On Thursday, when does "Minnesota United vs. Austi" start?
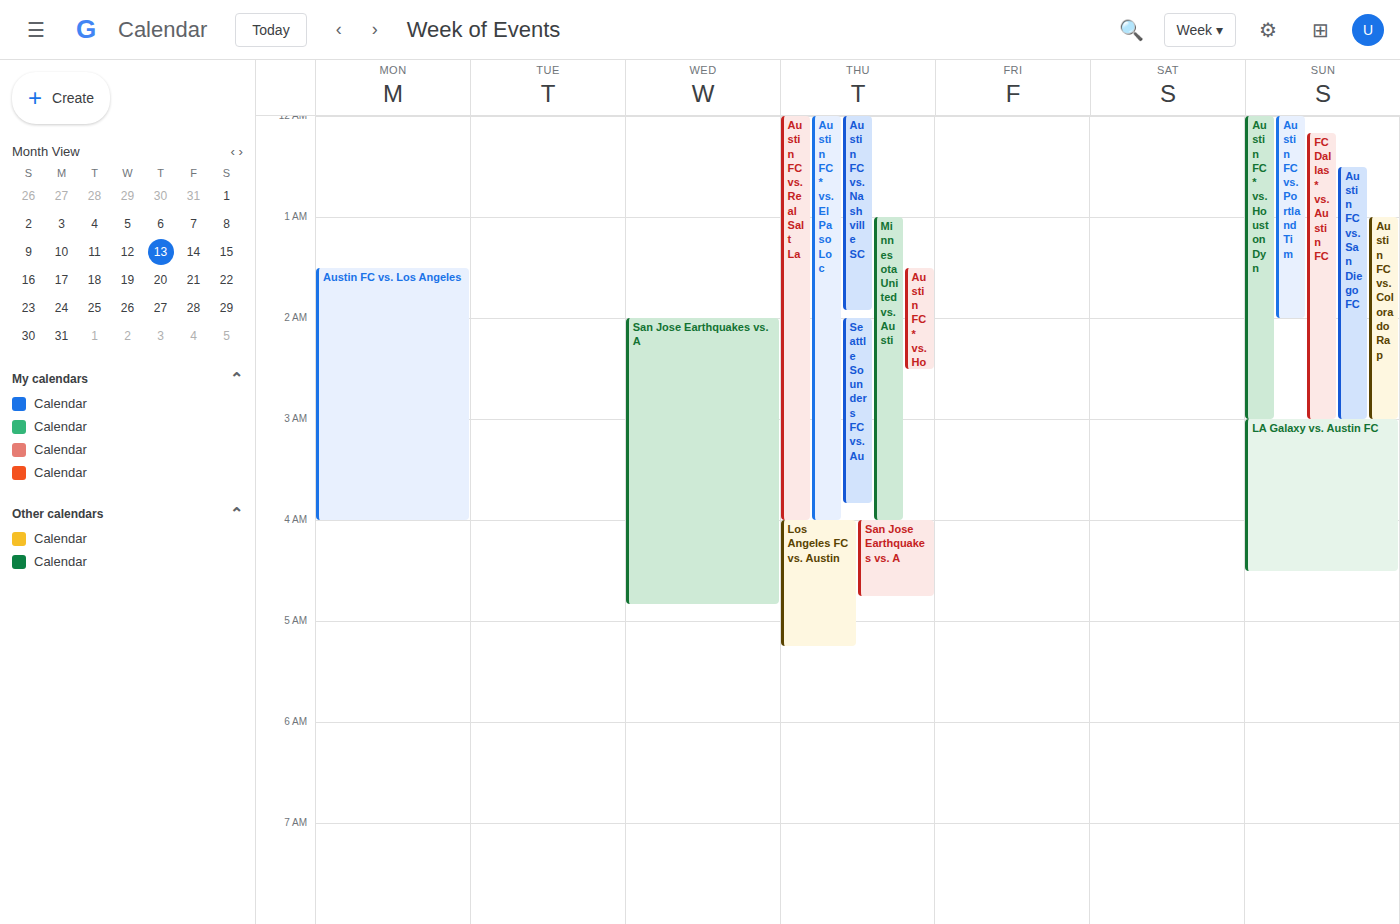
1:00 AM